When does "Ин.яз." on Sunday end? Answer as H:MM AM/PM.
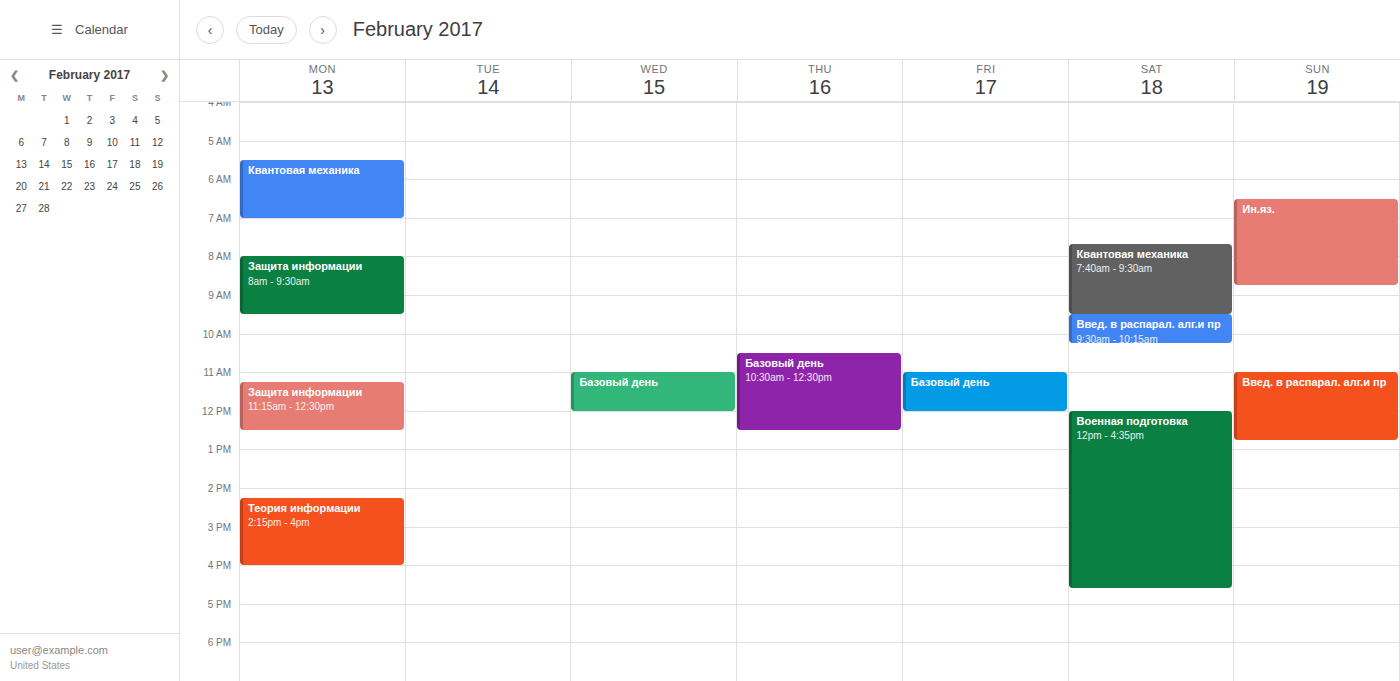
8:45 AM